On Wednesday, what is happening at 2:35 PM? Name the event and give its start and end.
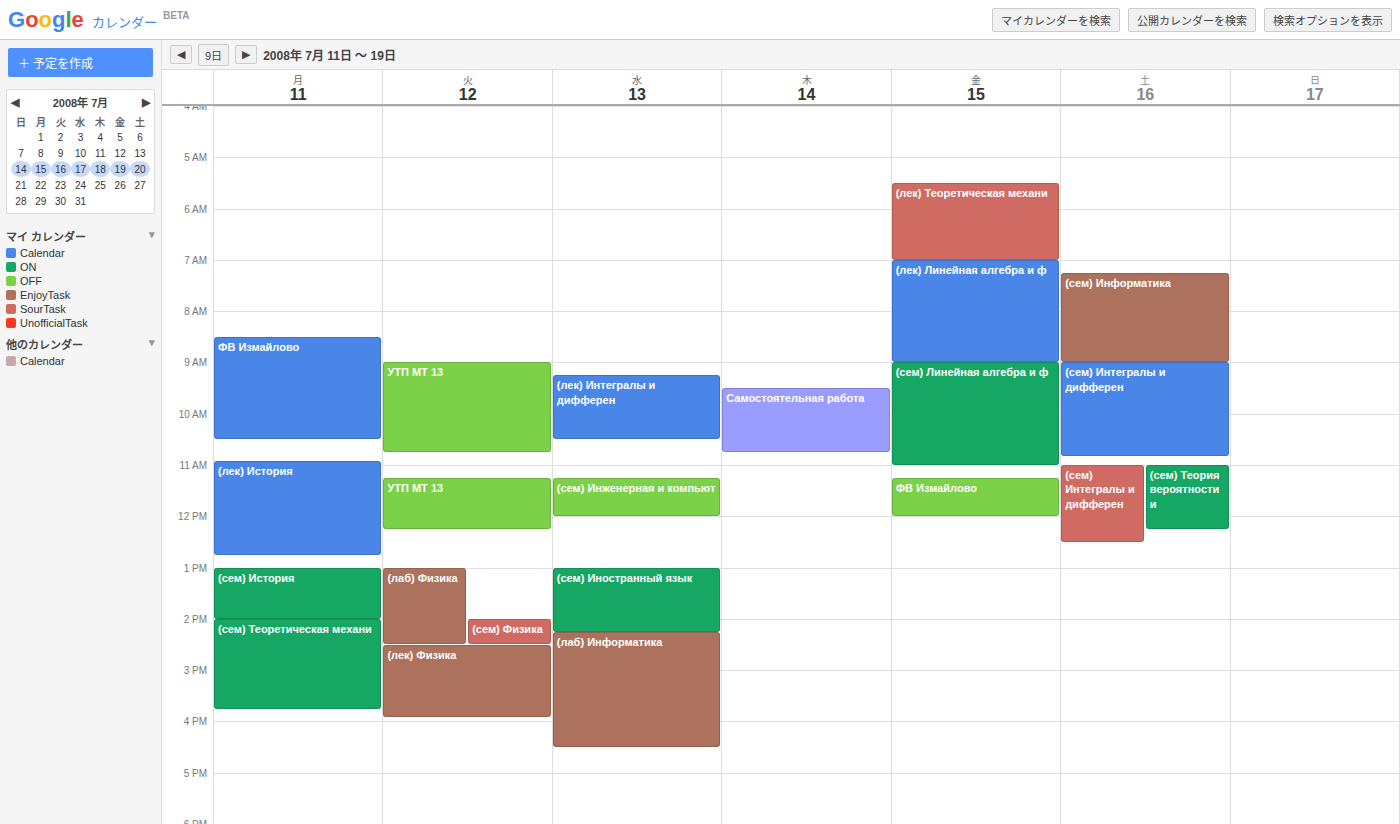
"(лаб) Информатика", 2:15 PM to 4:30 PM